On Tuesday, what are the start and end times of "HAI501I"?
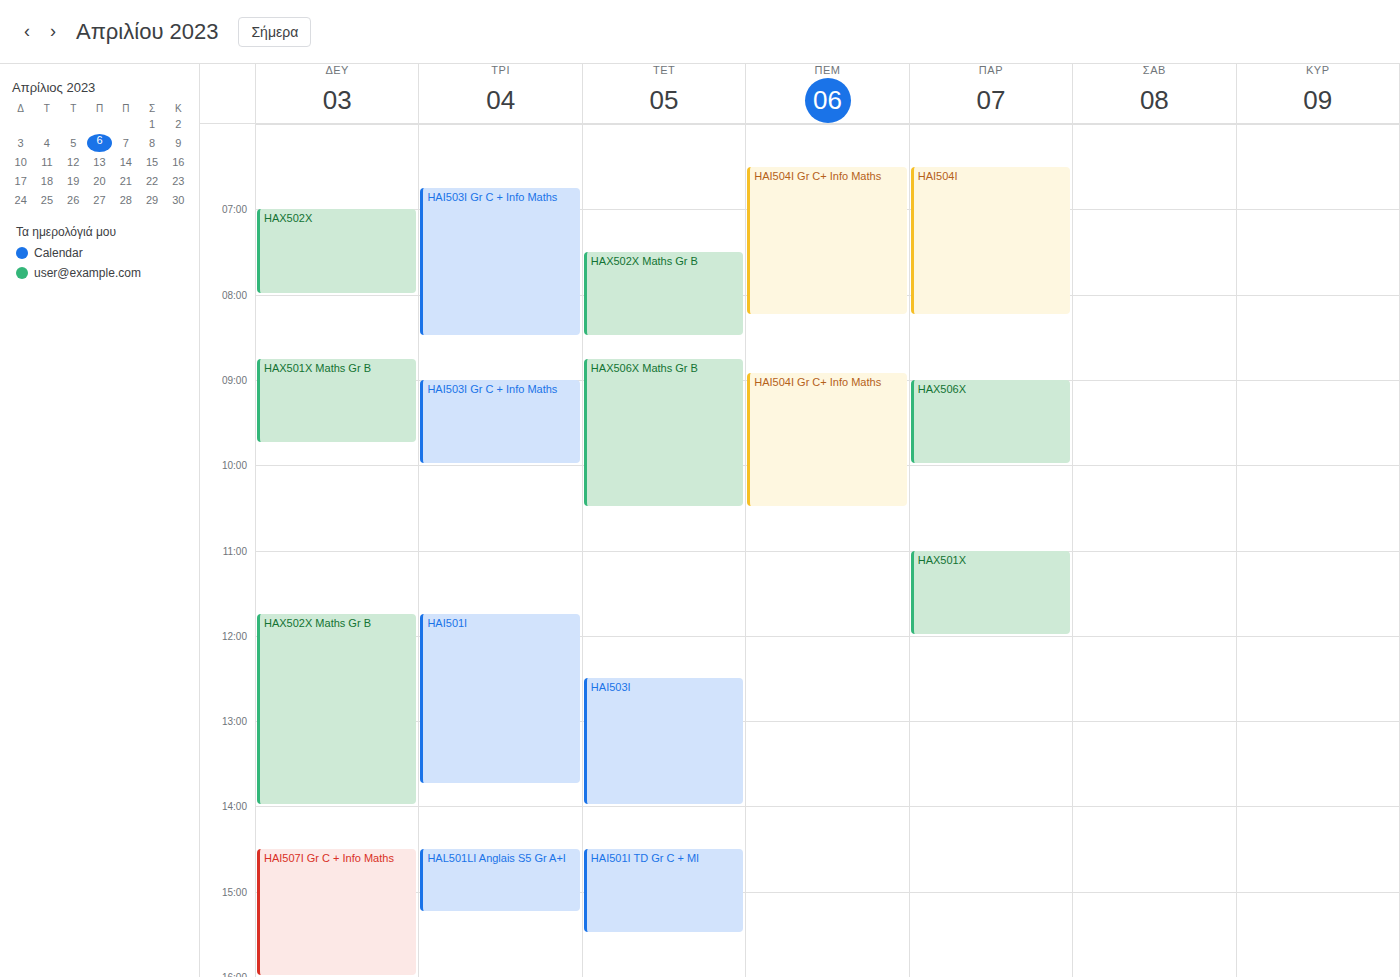
11:45 AM to 1:45 PM